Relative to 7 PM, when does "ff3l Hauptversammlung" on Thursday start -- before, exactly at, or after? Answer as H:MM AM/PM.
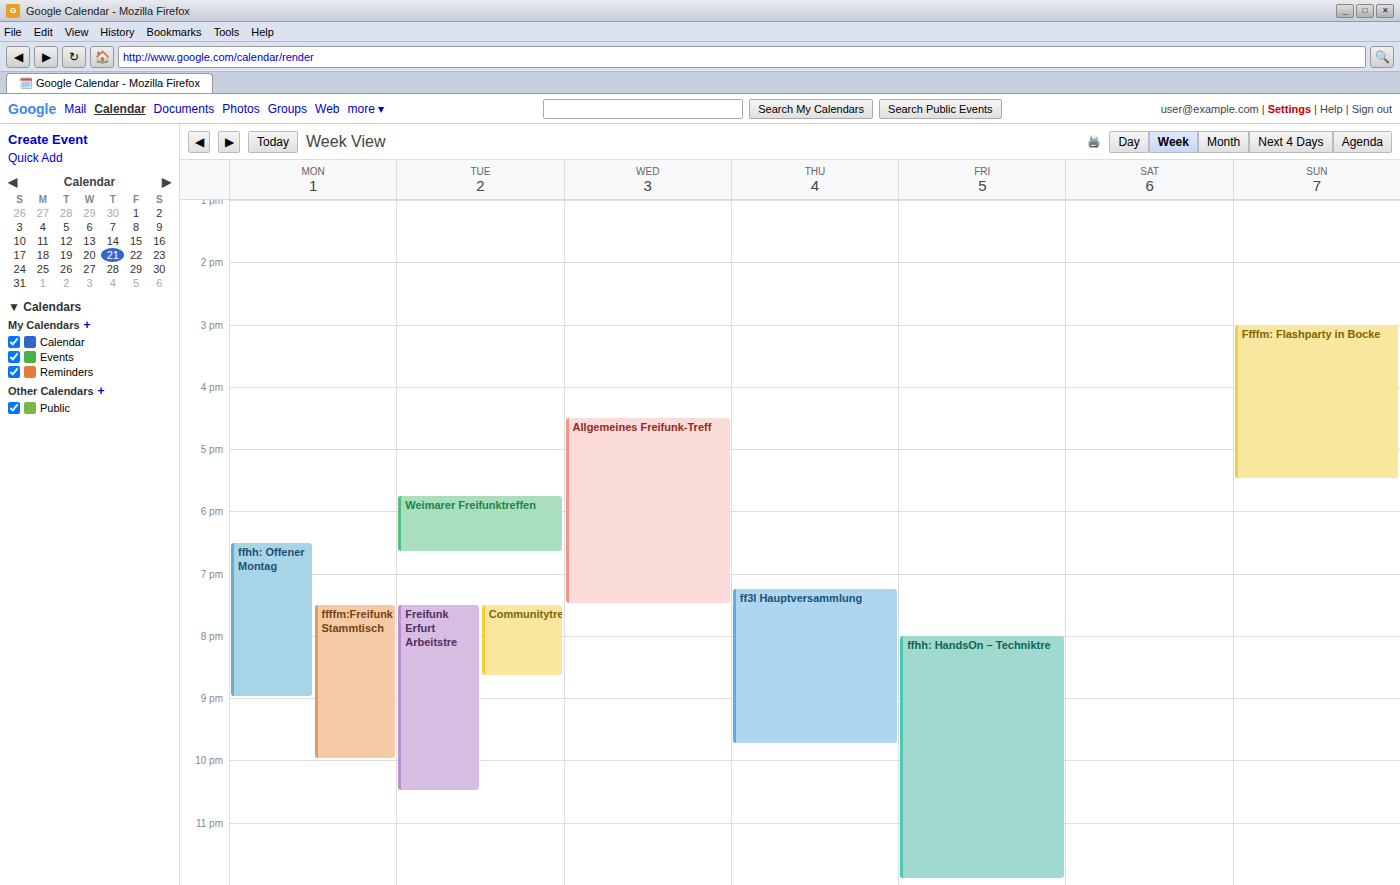
7:15 PM -- after 7 PM, 15 minutes below the 7 PM line.